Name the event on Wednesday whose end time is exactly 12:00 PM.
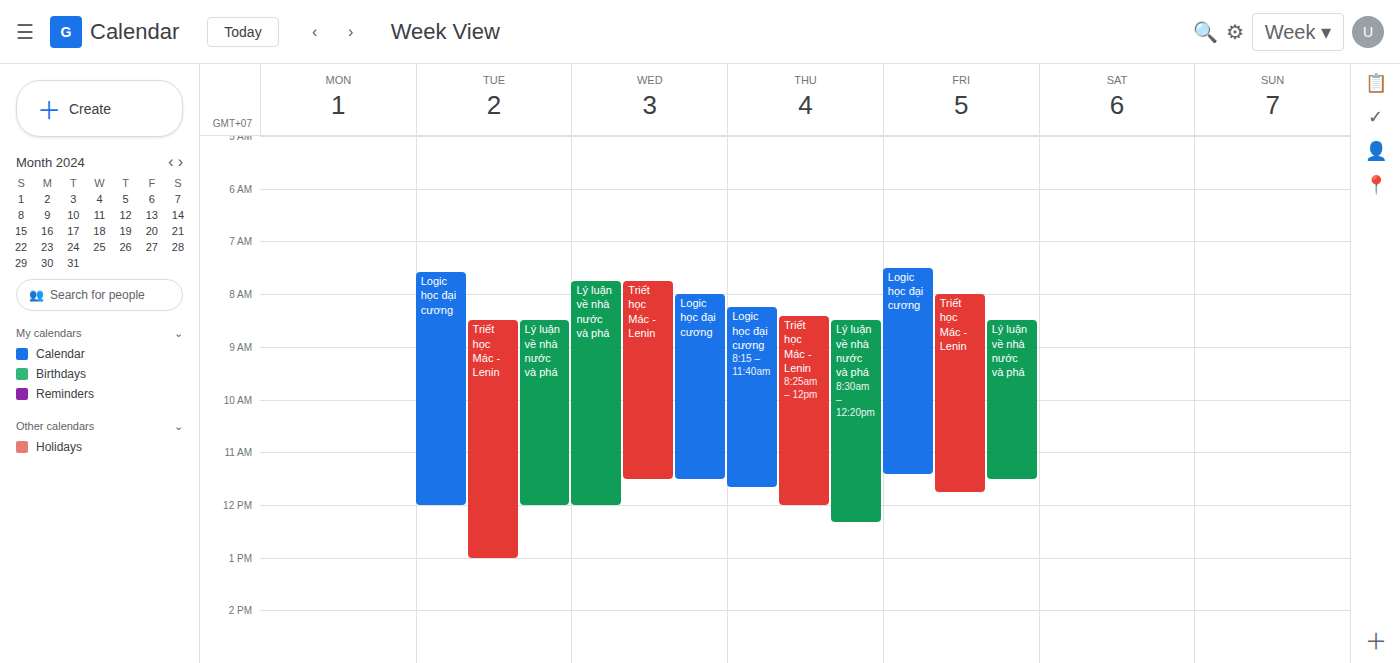
"Lý luận về nhà nước và phá"